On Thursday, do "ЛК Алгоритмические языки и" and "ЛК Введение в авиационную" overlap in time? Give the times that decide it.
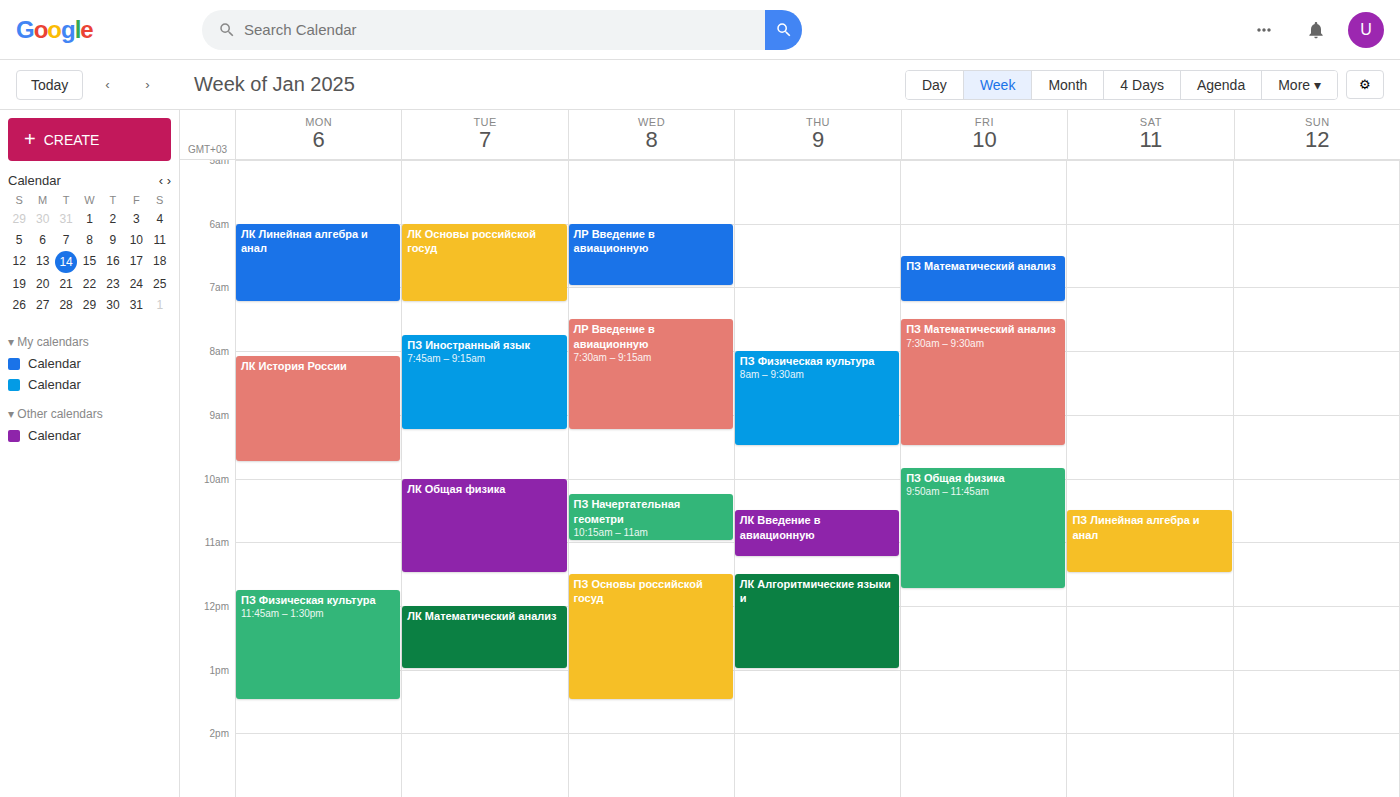
"ЛК Введение в авиационную" ends at 11:15 AM and "ЛК Алгоритмические языки и" starts at 11:30 AM -- no overlap.